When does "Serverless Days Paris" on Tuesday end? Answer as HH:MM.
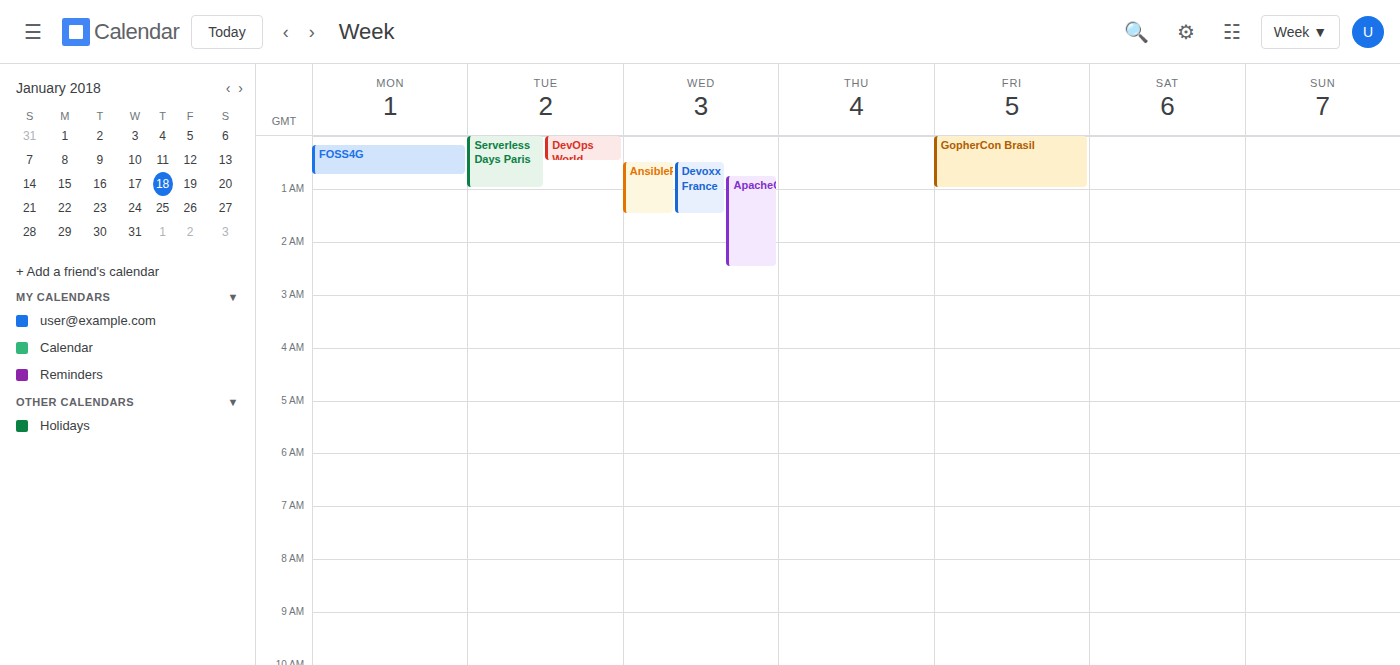
01:00